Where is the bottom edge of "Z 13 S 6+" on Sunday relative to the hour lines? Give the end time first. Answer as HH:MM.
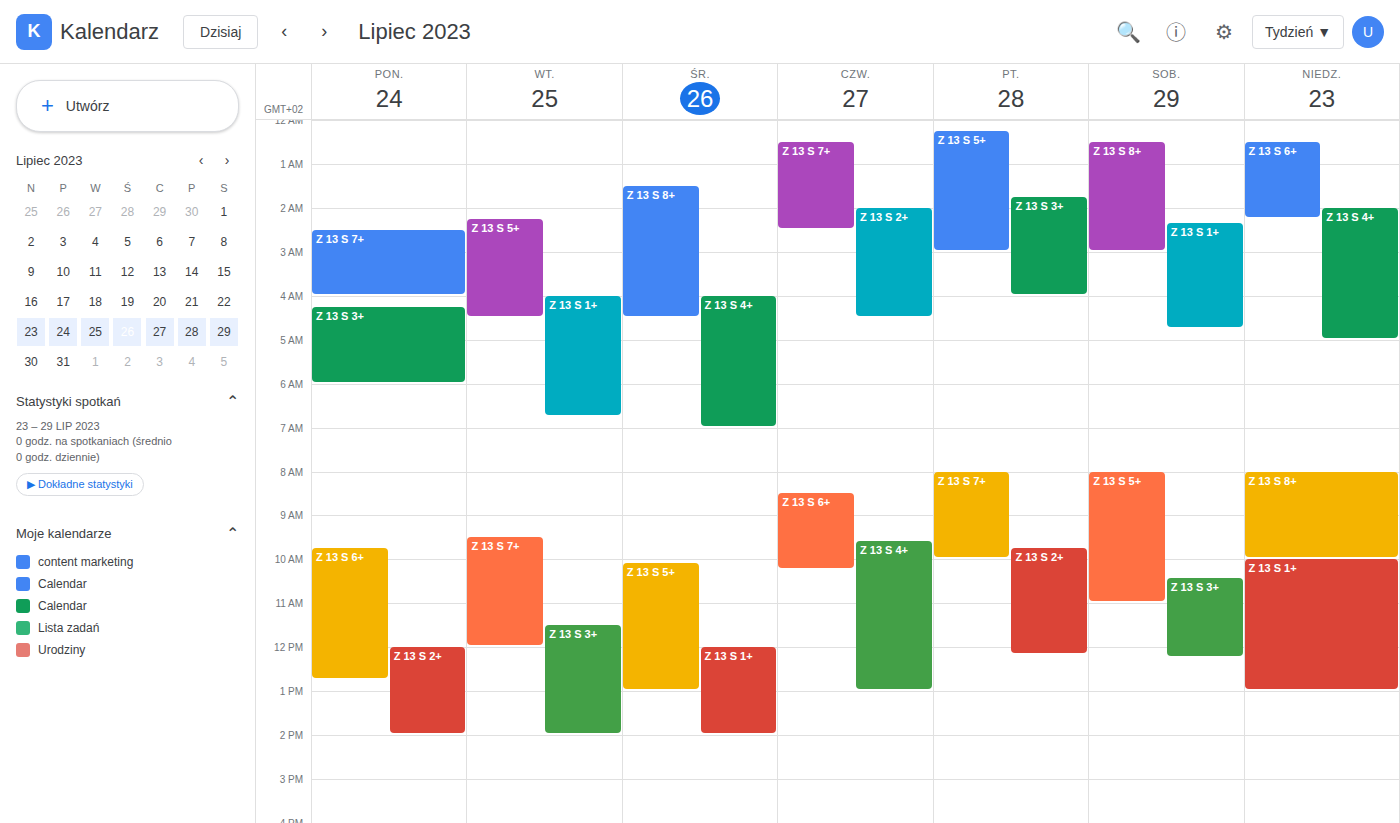
02:15 -- neither: a quarter of the way from the 02:00 line to the 03:00 line.